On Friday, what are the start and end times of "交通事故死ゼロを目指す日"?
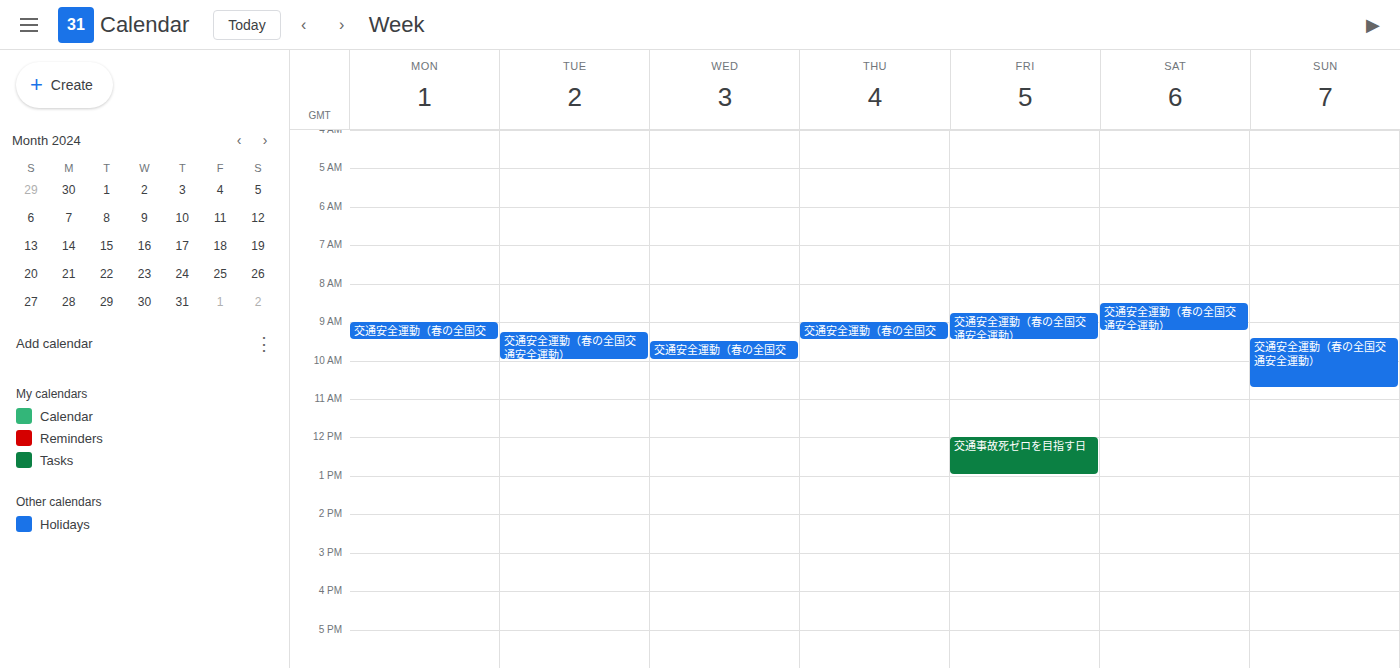
12:00 PM to 1:00 PM